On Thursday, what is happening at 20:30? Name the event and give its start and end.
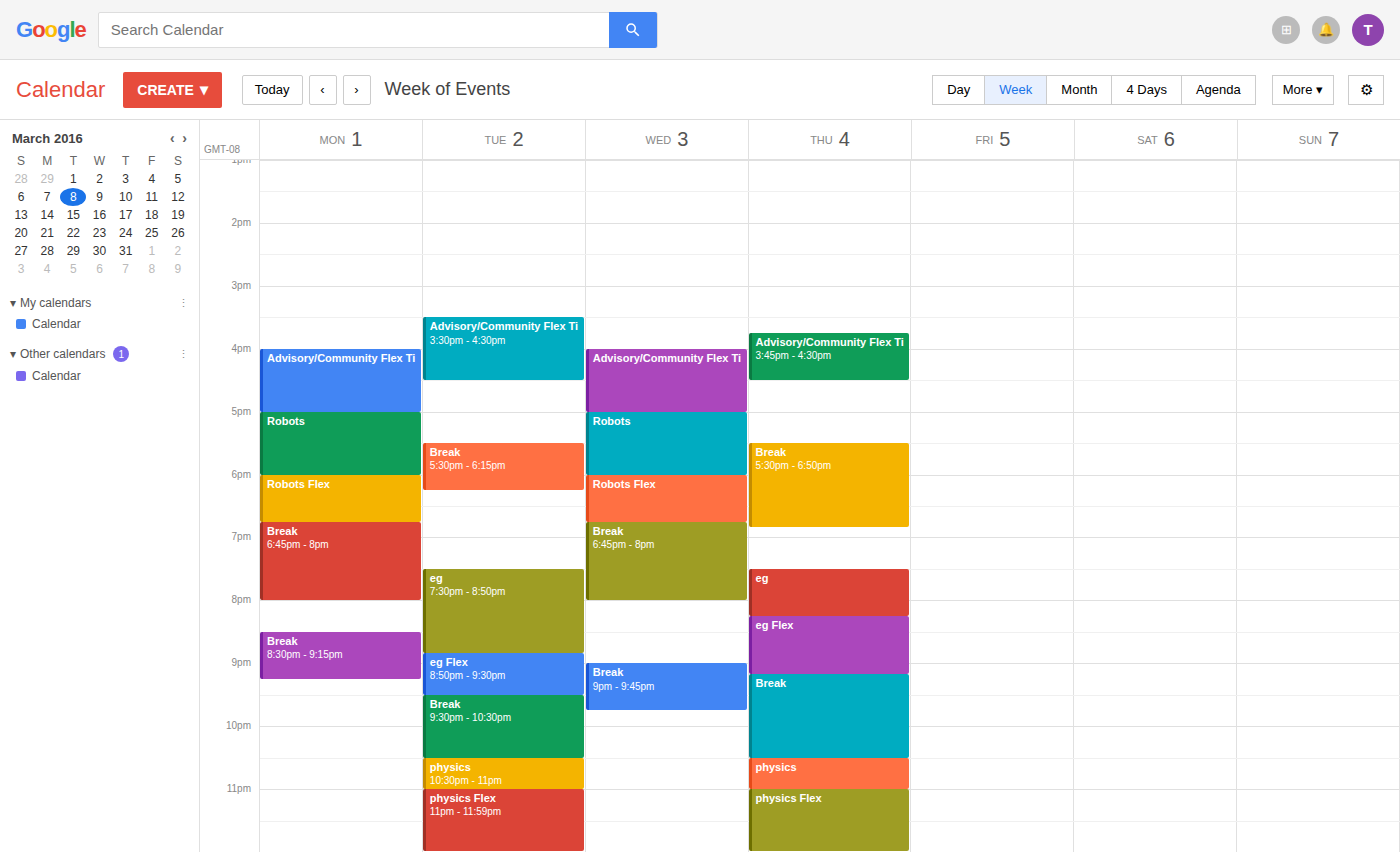
"eg Flex", 20:15 to 21:10